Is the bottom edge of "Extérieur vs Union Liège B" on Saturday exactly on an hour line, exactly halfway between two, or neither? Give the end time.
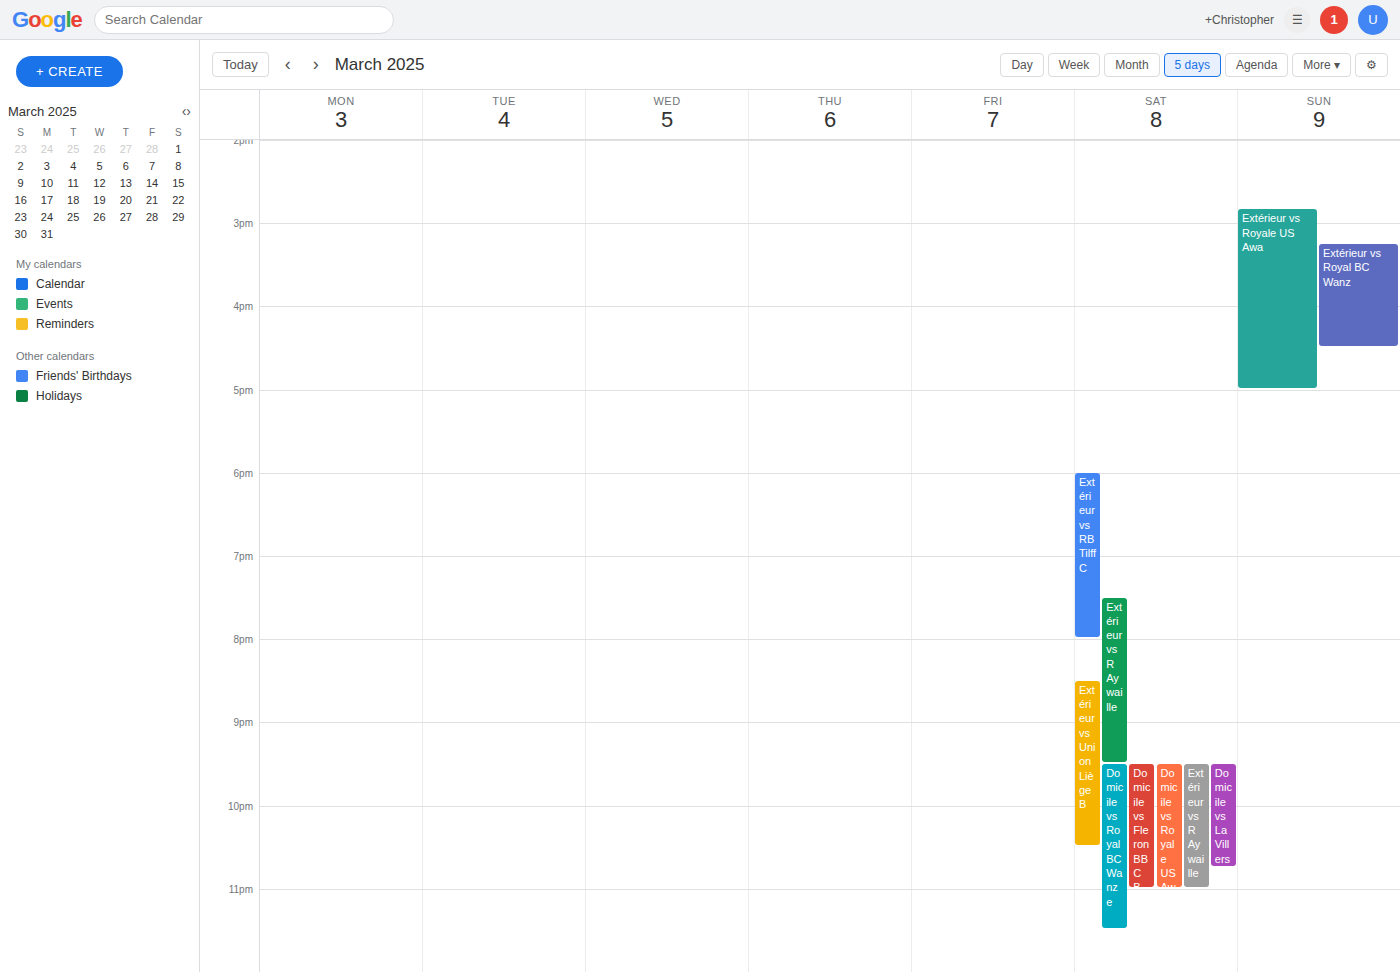
10:30 PM -- halfway between the 10 PM and 11 PM lines.